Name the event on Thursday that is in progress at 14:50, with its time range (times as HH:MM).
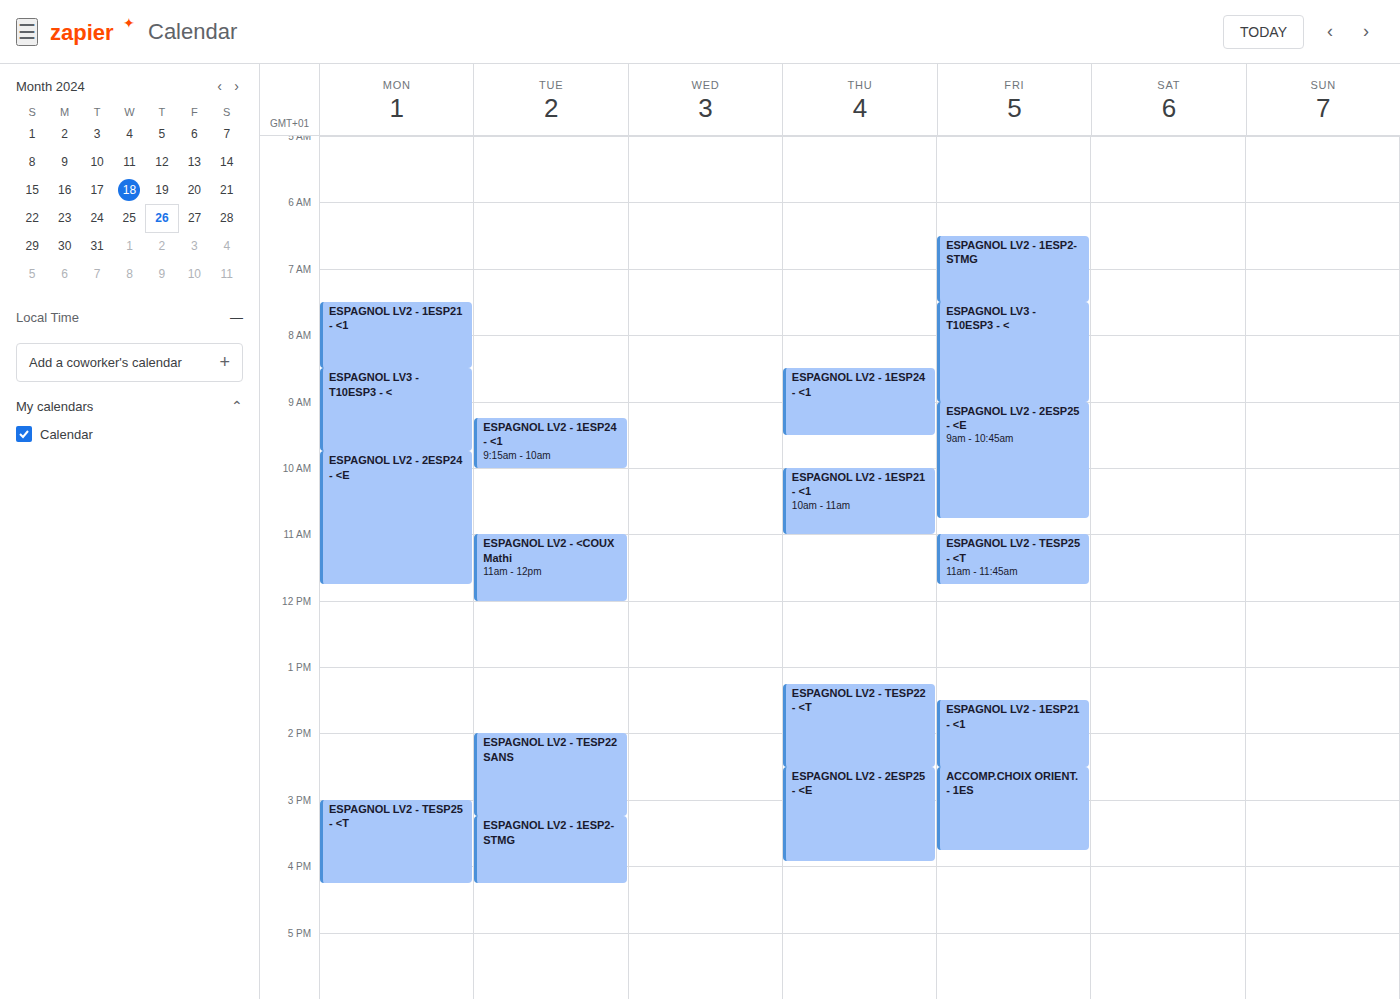
"ESPAGNOL LV2 - 2ESP25 - <E", 14:30 to 15:55